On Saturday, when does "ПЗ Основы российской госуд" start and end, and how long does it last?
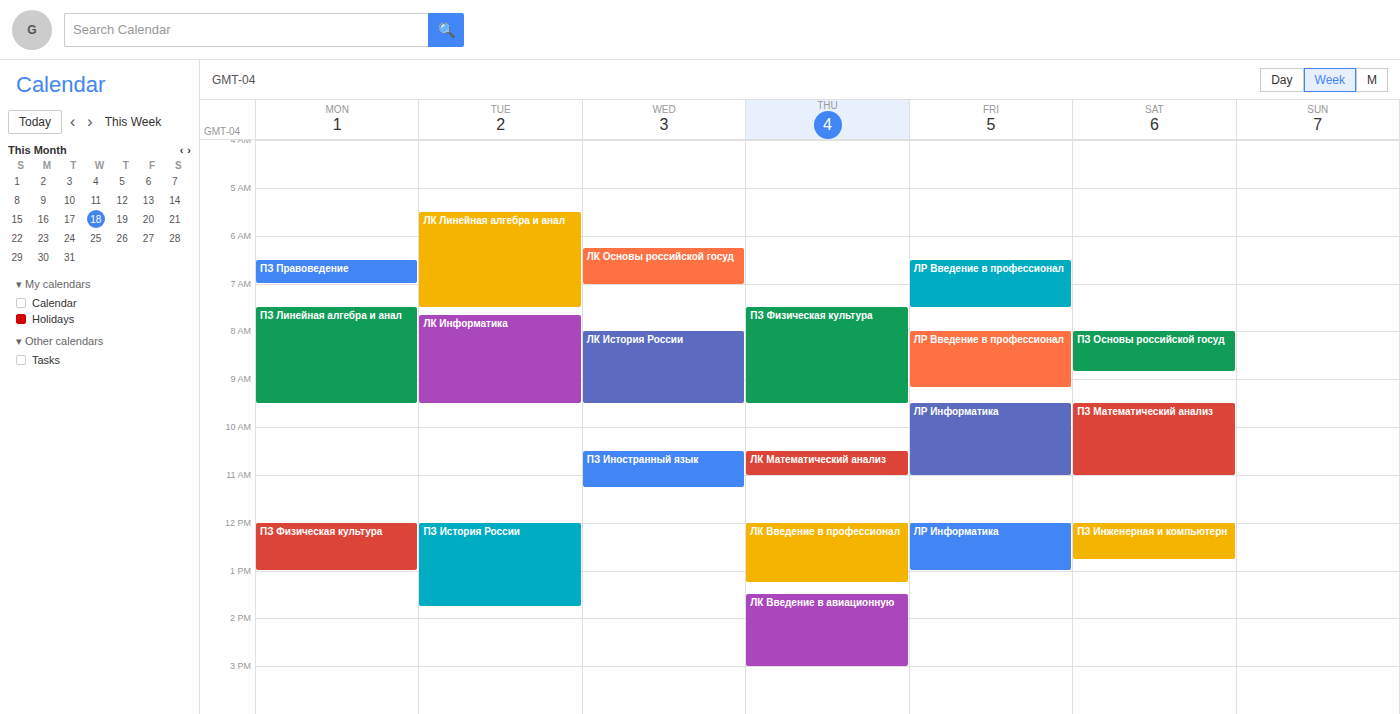
8:00 AM to 8:50 AM, 50 minutes